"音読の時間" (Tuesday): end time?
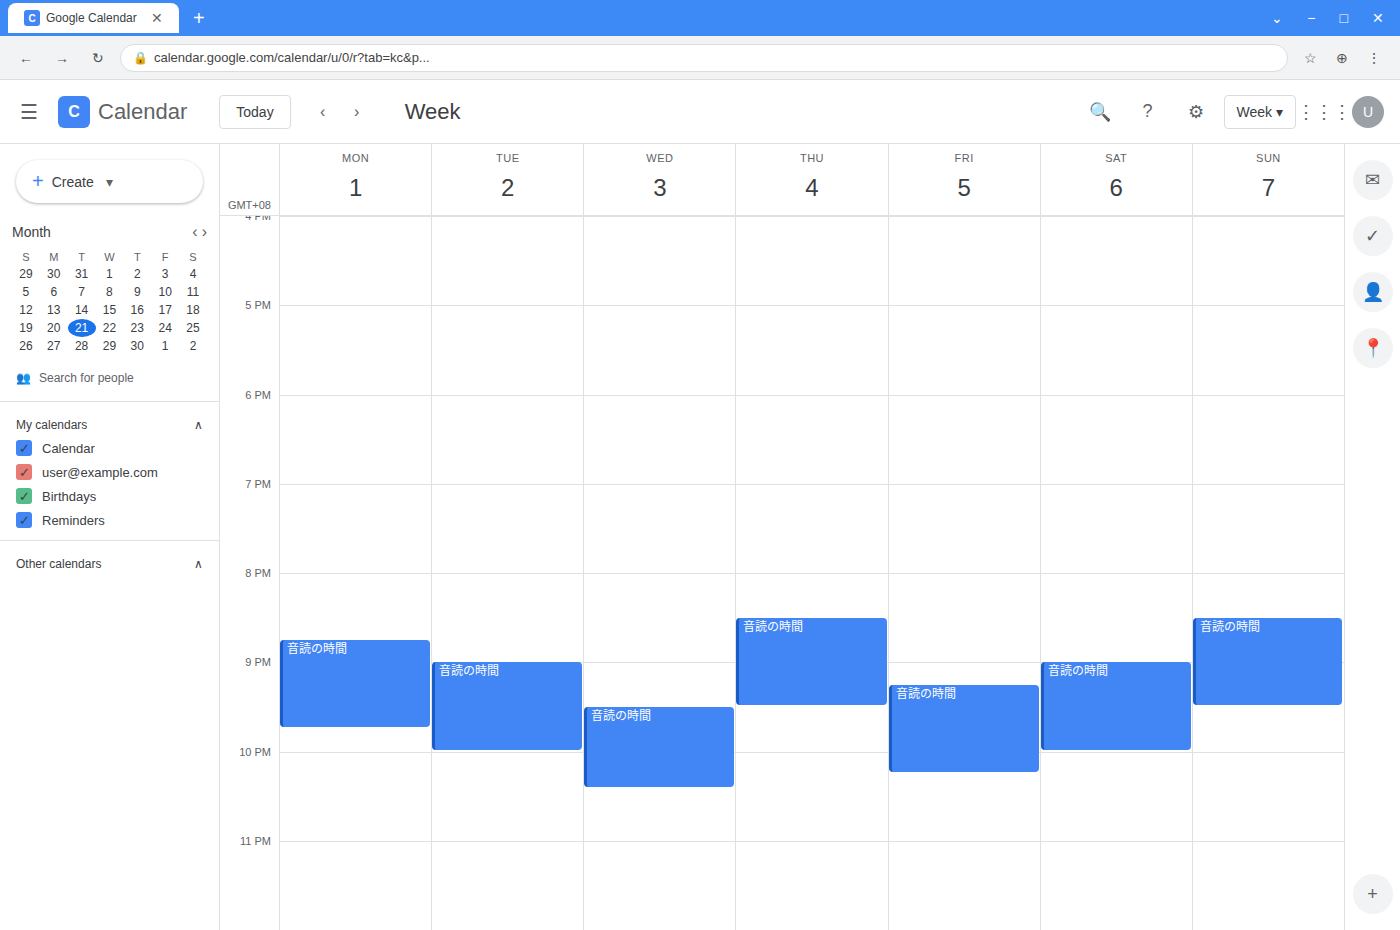
10:00 PM